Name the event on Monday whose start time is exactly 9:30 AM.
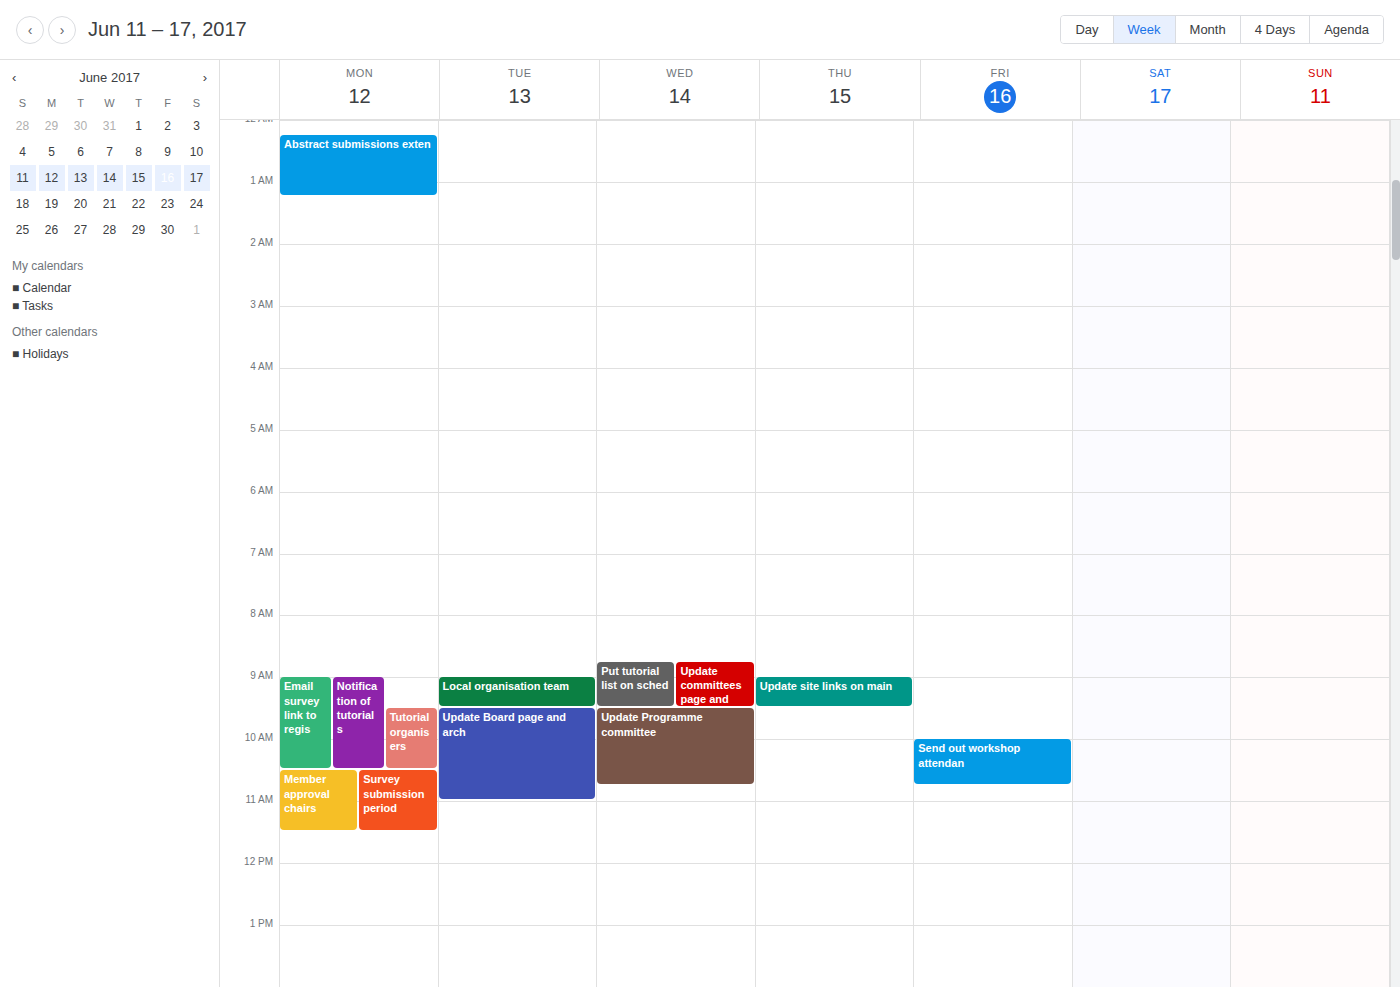
"Tutorial organisers"